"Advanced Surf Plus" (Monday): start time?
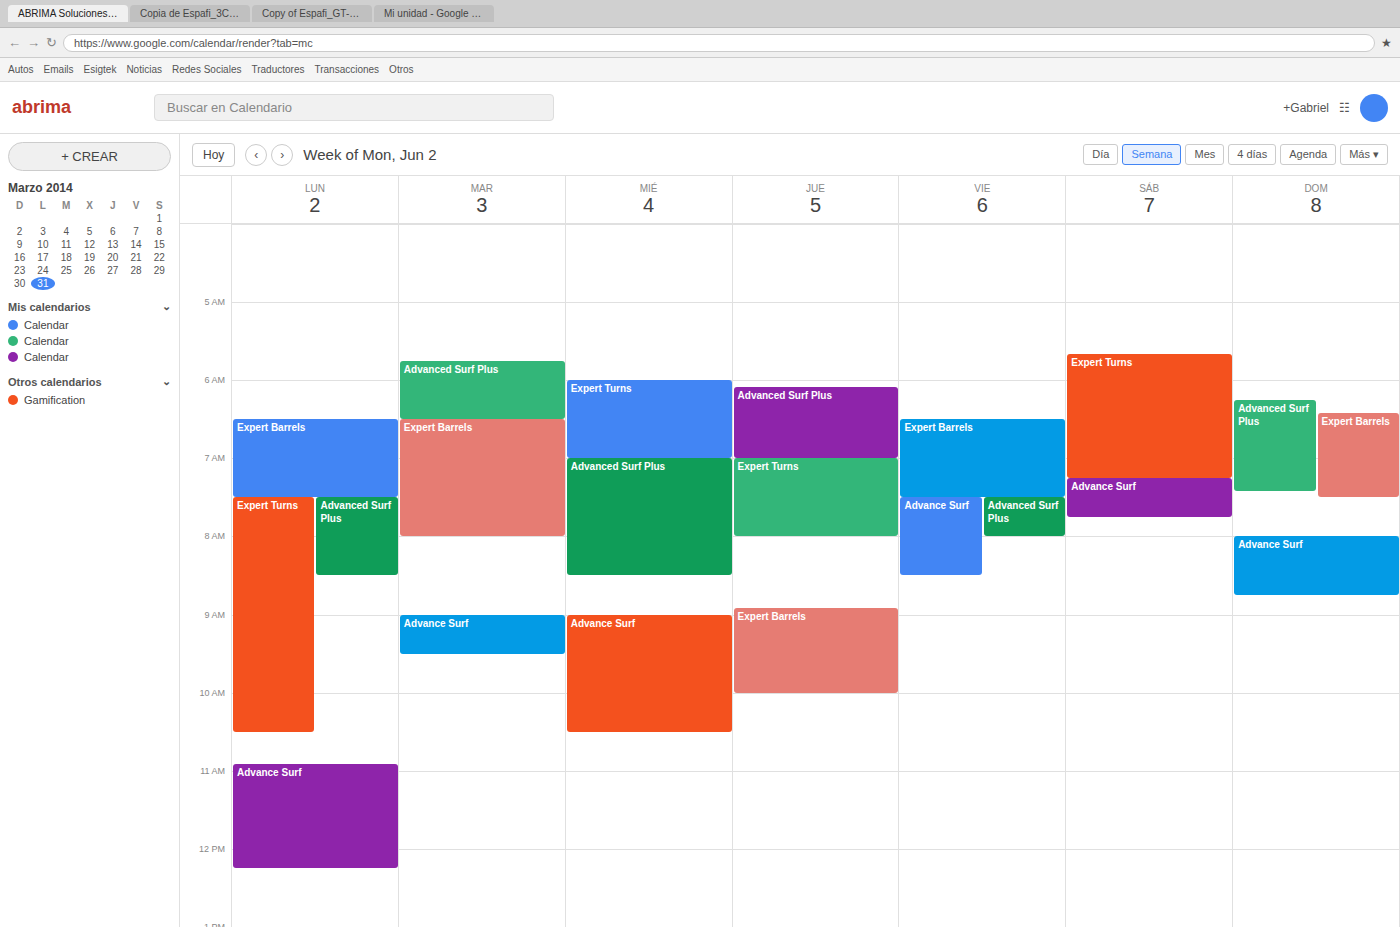
7:30 AM